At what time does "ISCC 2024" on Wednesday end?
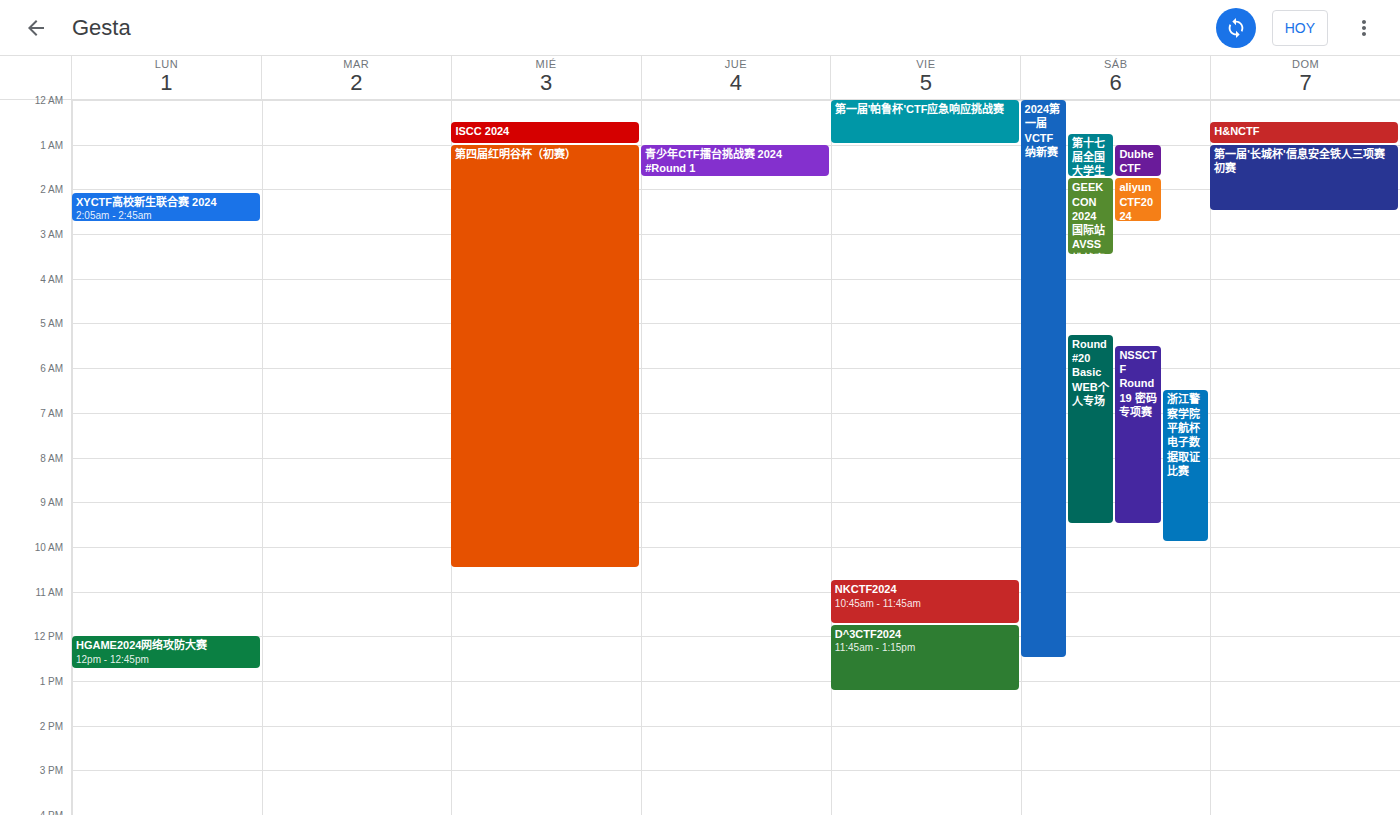
01:00